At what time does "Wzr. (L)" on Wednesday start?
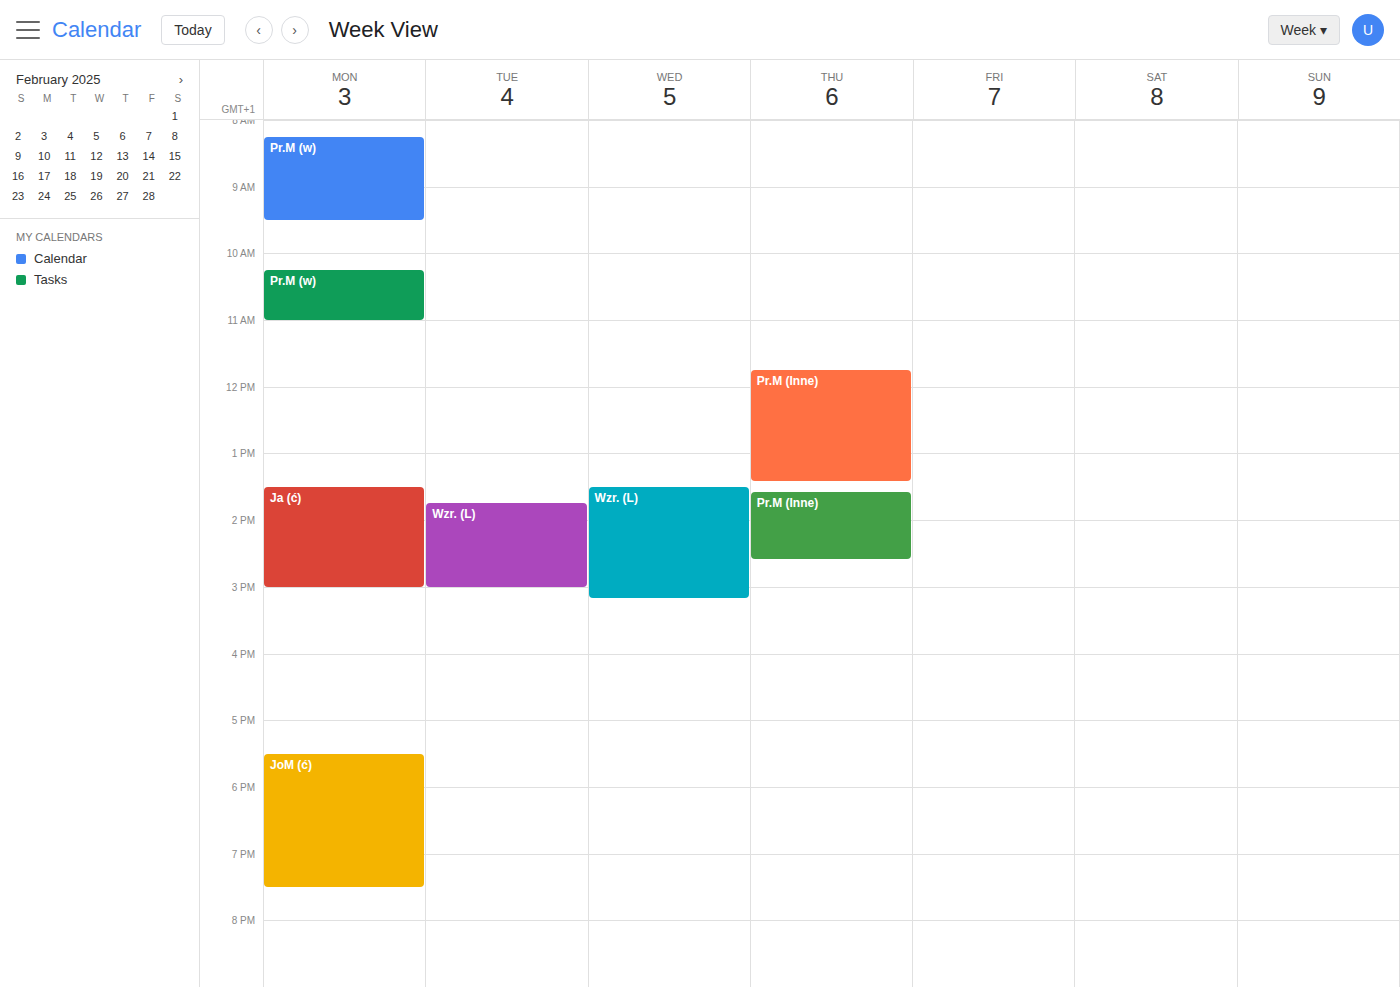
1:30 PM